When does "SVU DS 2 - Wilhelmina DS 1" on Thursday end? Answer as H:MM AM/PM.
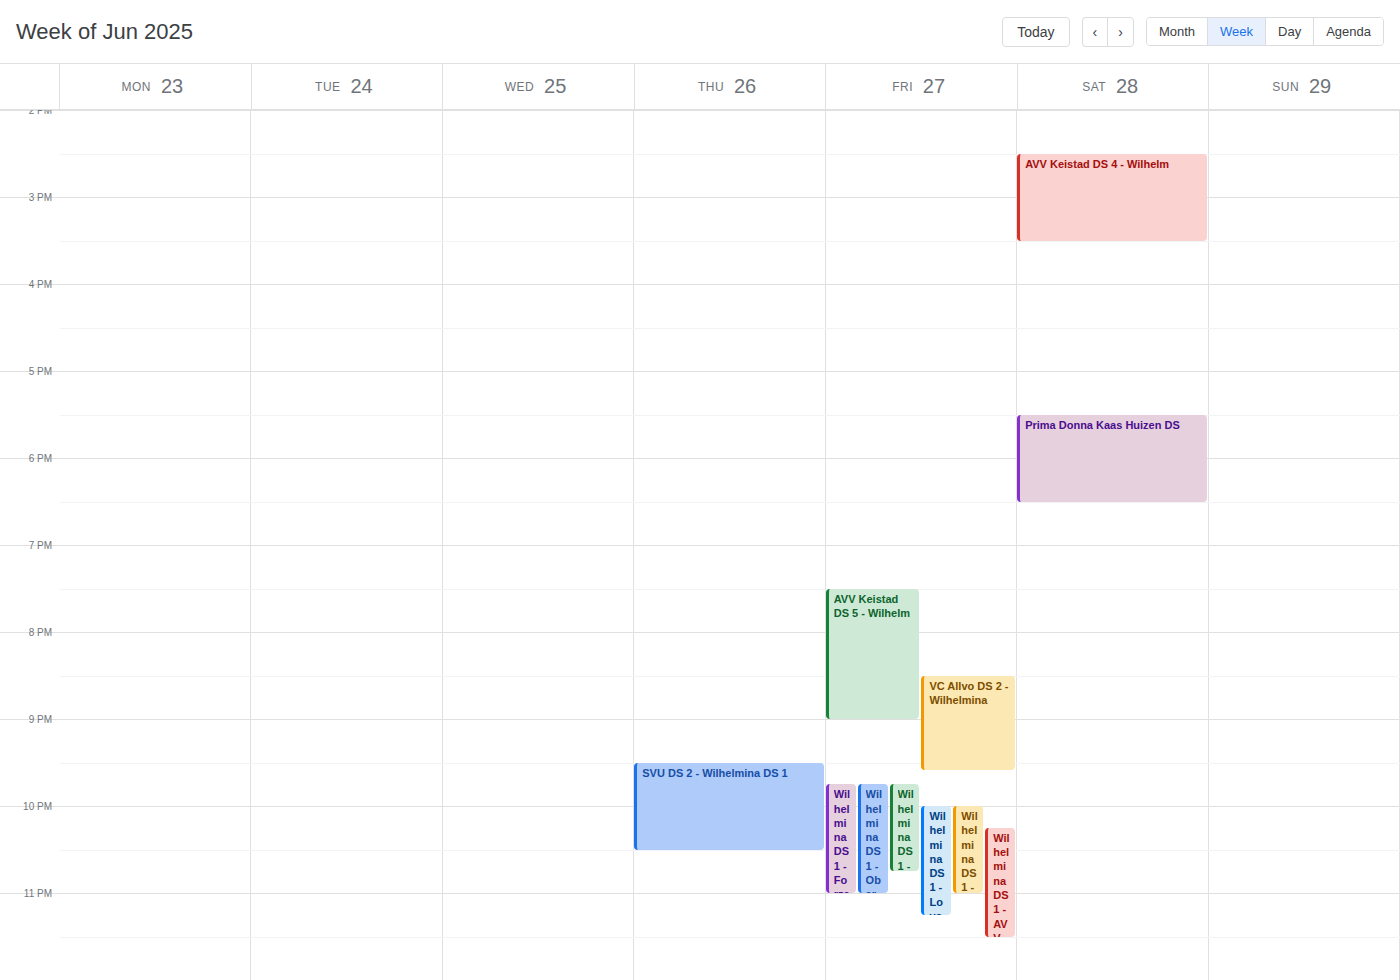
10:30 PM